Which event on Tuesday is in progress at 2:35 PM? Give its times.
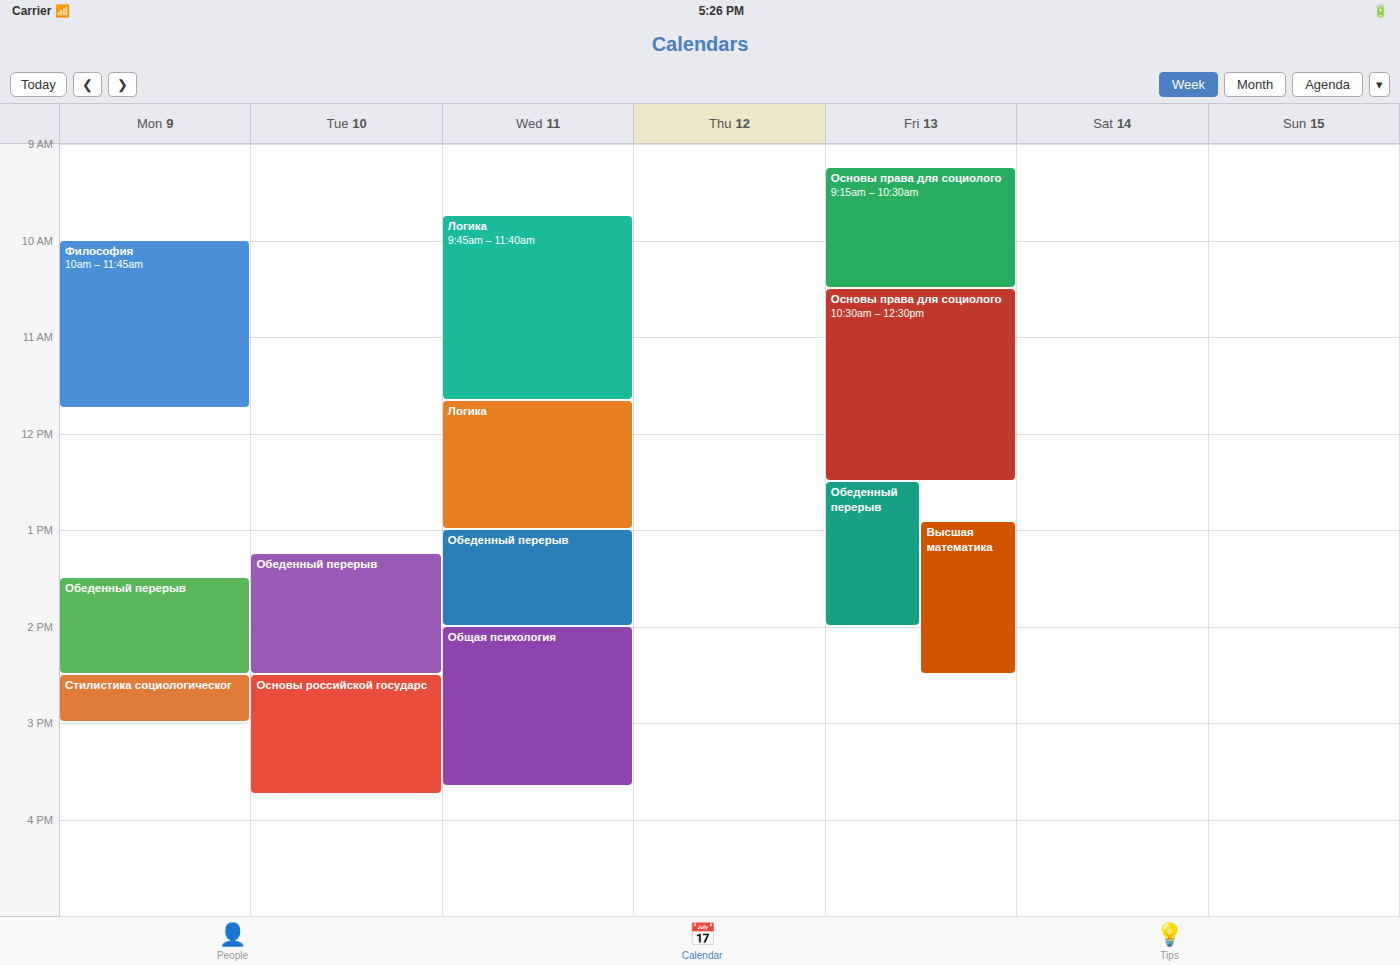
"Основы российской государс", 2:30 PM to 3:45 PM